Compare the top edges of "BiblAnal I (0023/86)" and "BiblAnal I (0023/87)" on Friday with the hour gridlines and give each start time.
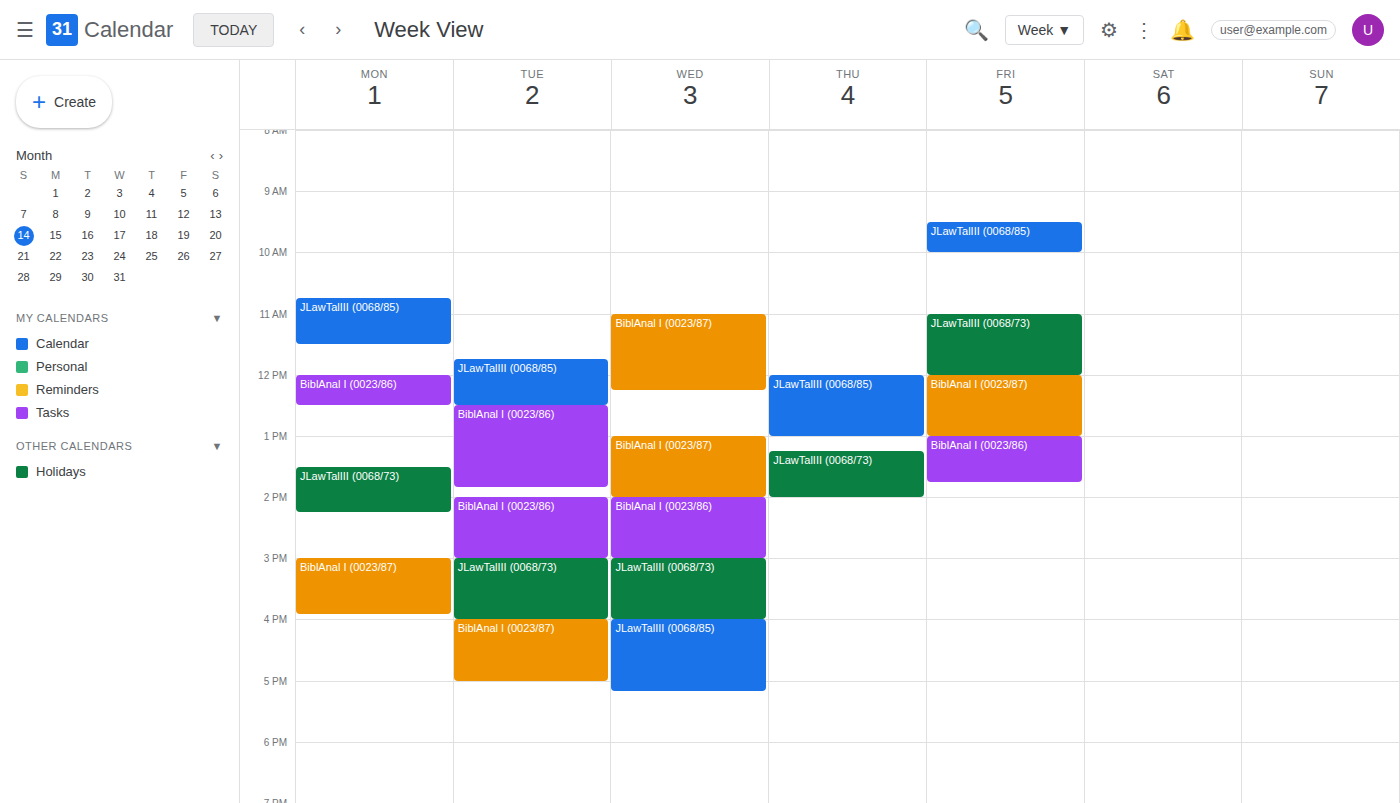
"BiblAnal I (0023/86)": 1:00 PM, exactly on the 1 PM line. "BiblAnal I (0023/87)": 12:00 PM, exactly on the 12 PM line.